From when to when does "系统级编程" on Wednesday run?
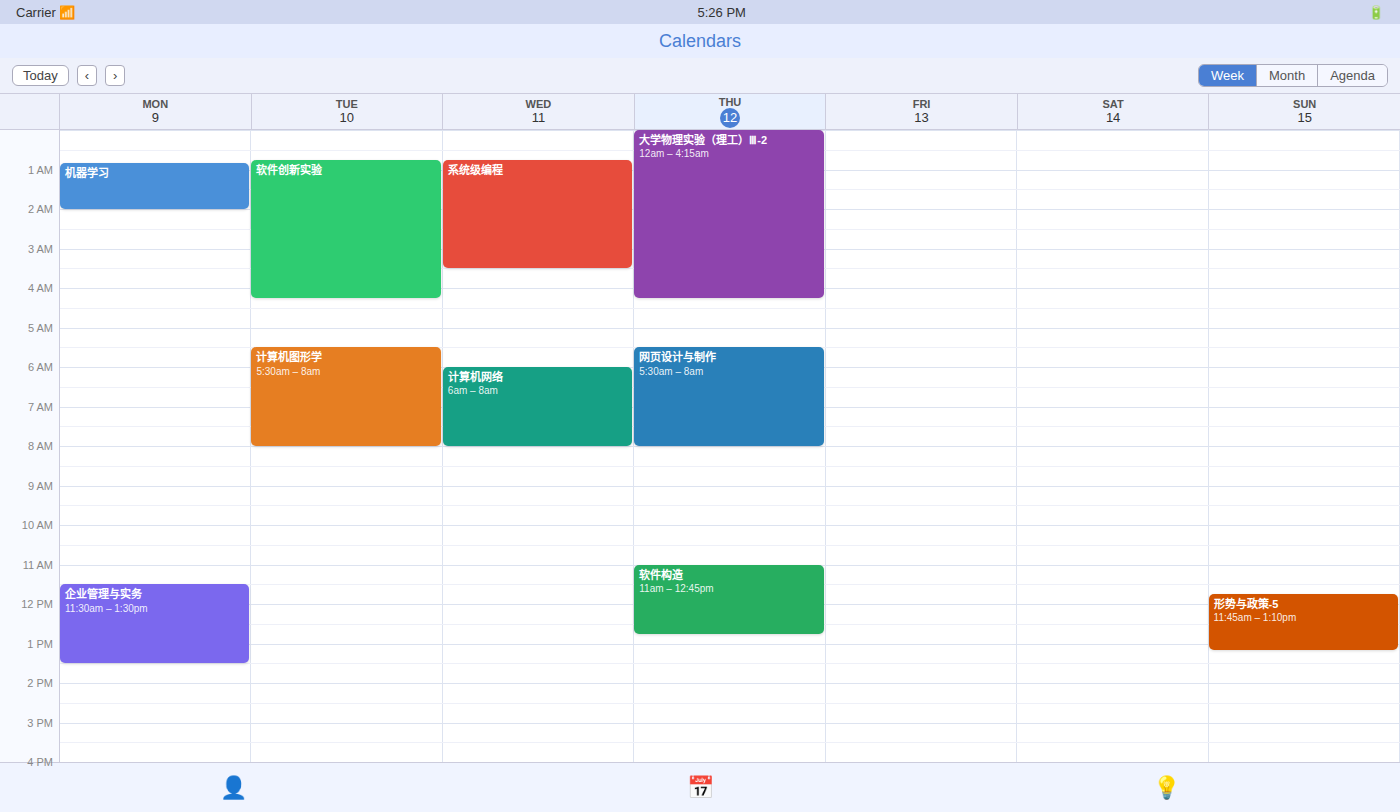
12:45 AM to 3:30 AM